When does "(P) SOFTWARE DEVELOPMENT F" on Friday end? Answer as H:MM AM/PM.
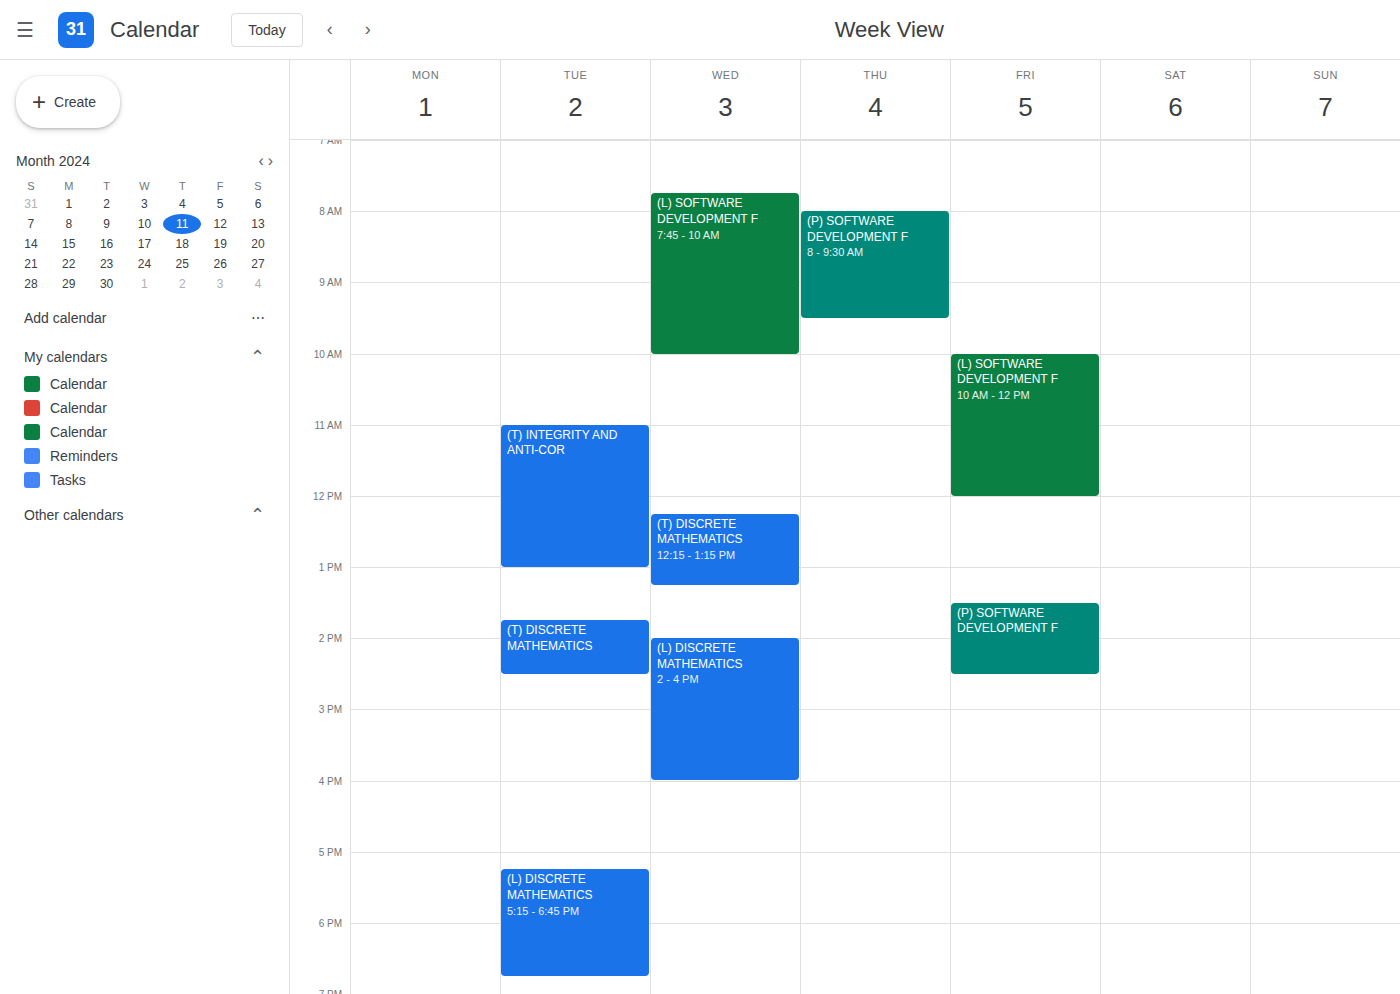
2:30 PM